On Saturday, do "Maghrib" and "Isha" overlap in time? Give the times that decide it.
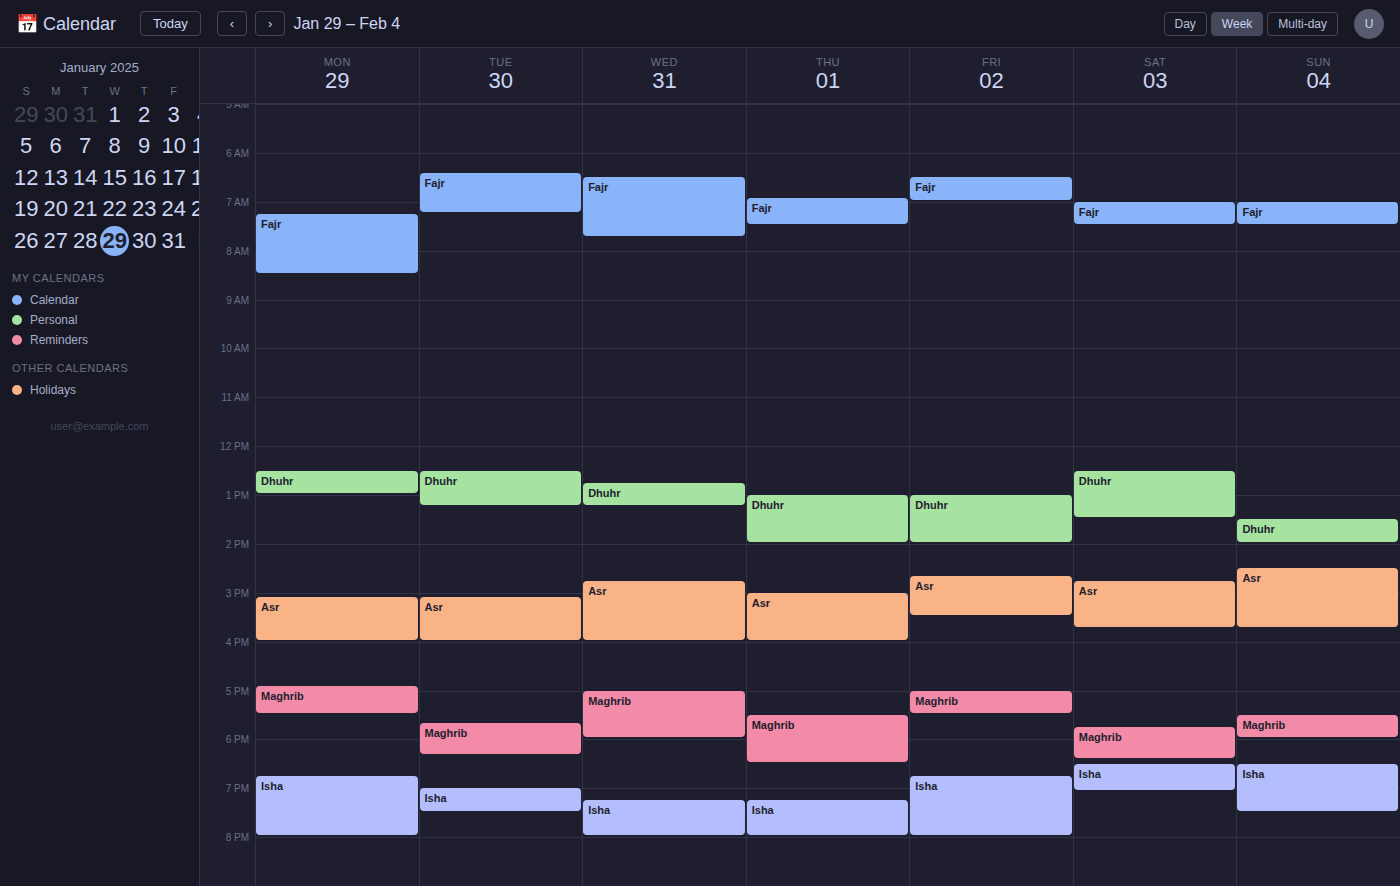
"Maghrib" ends at 6:25 PM and "Isha" starts at 6:30 PM -- no overlap.